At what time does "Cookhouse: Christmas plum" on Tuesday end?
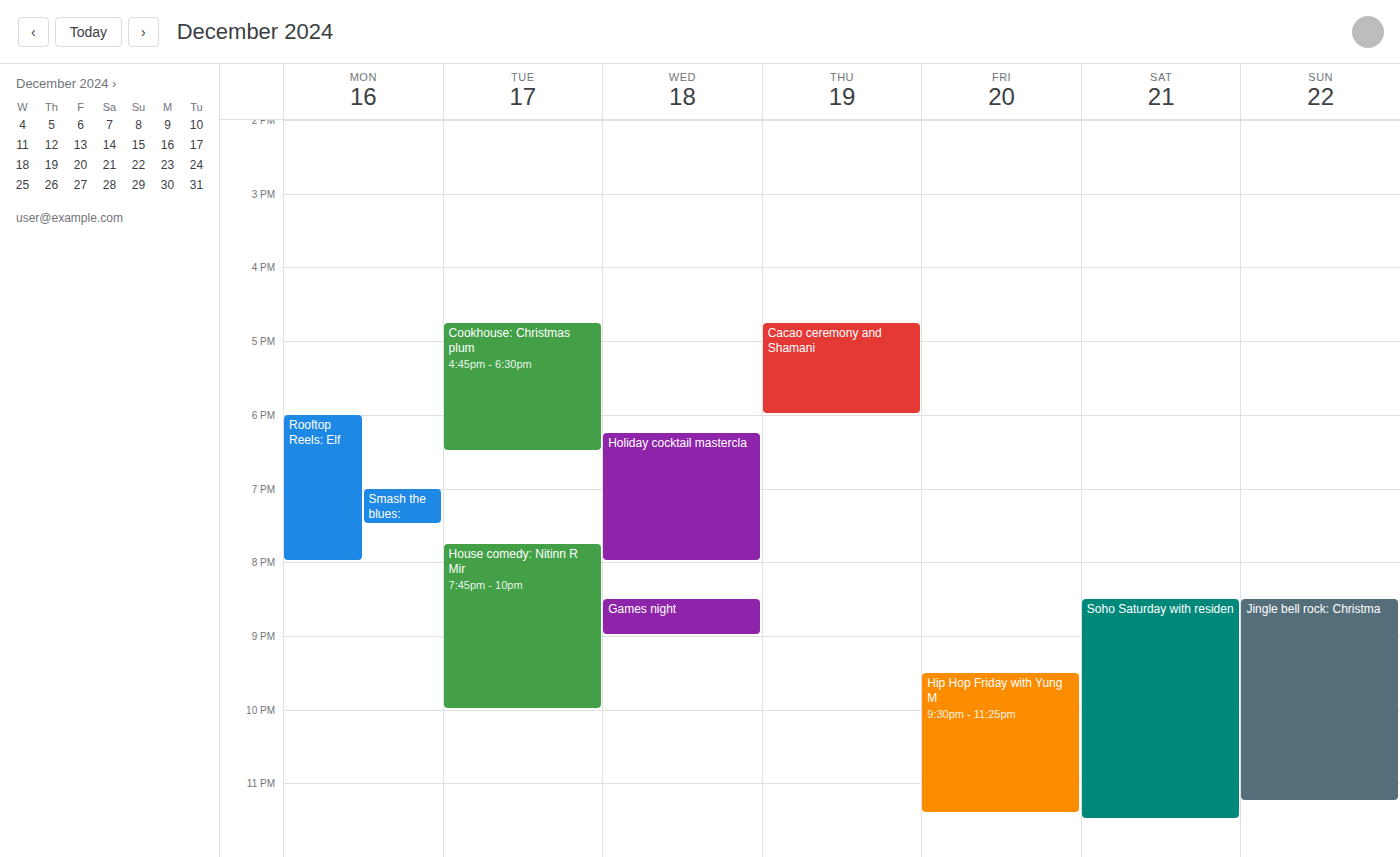
6:30 PM